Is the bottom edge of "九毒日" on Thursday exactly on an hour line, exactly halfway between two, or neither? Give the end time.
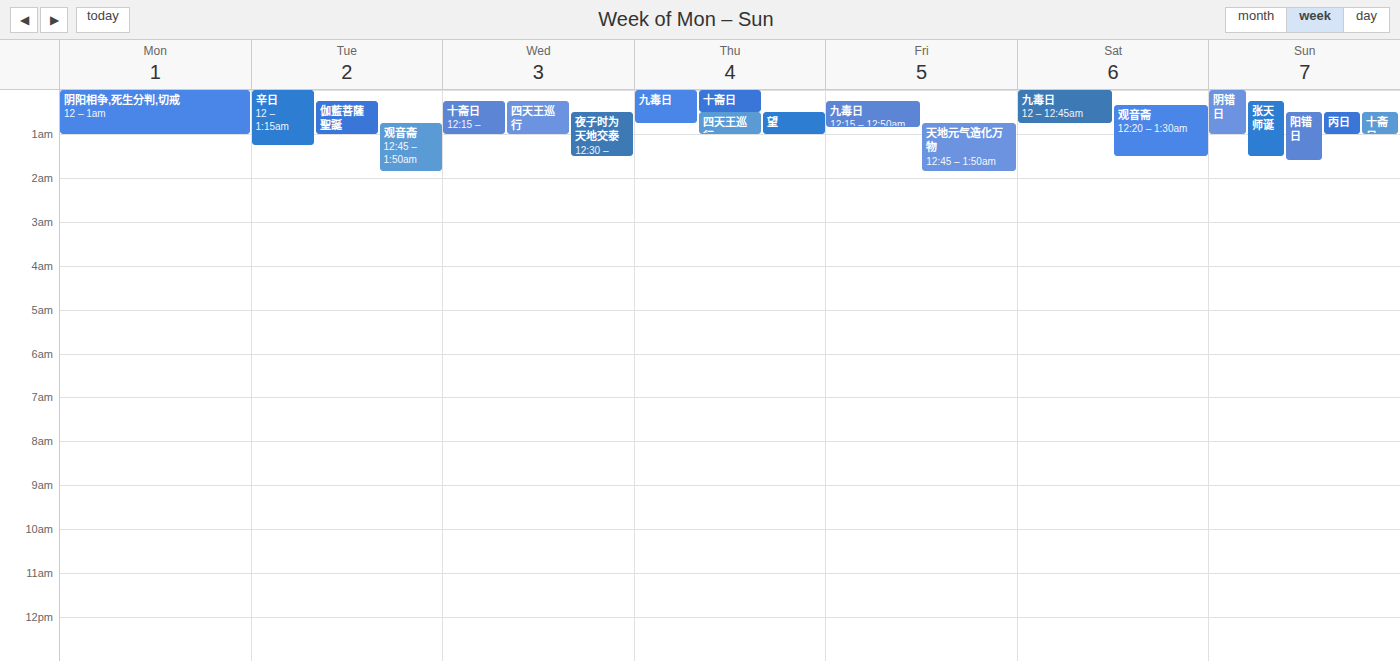
12:45 AM -- neither: three quarters of the way from the 12 AM line to the 1 AM line.